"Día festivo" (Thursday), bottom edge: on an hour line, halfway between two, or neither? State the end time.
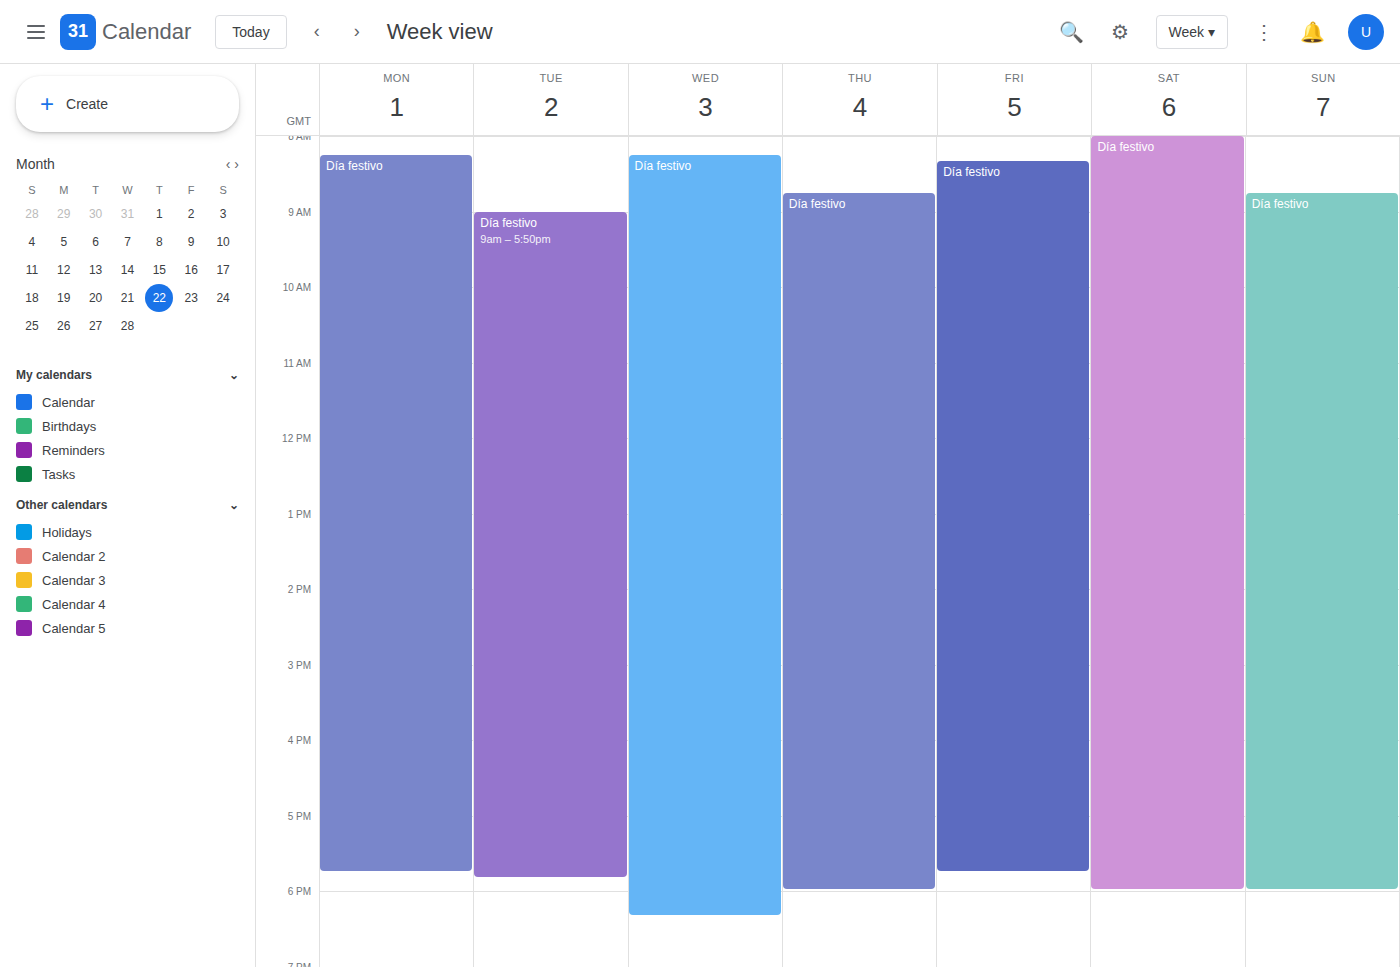
6:00 PM -- exactly on the 6 PM line.